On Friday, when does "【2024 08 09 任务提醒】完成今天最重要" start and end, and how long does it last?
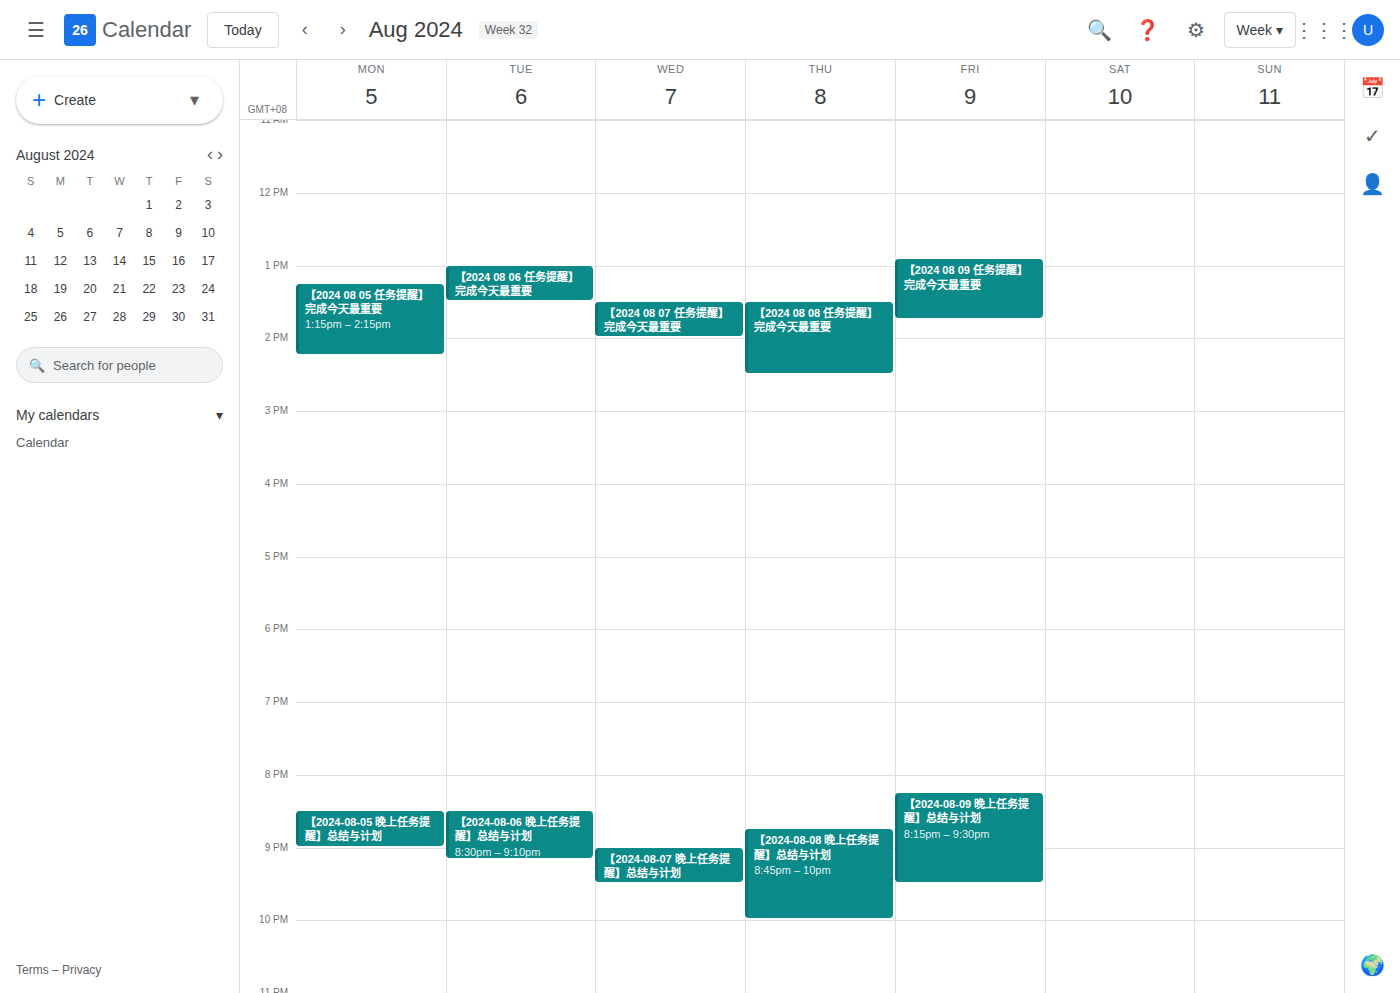
12:55 PM to 1:45 PM, 50 minutes